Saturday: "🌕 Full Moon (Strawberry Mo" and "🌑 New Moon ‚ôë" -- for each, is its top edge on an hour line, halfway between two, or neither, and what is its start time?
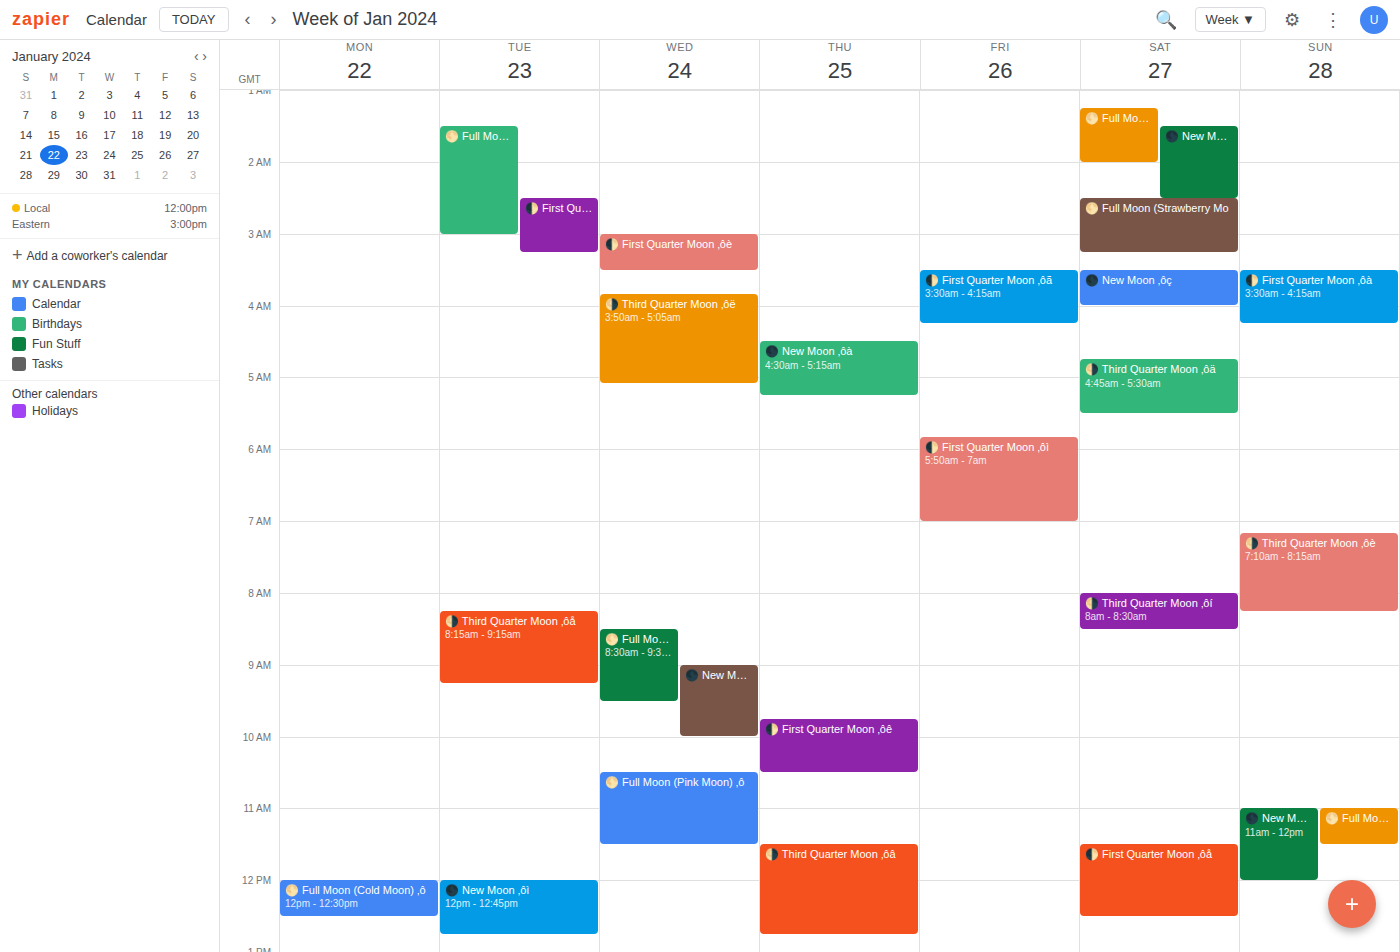
"🌕 Full Moon (Strawberry Mo": 2:30 AM, halfway between the 2 AM and 3 AM lines. "🌑 New Moon ‚ôë": 1:30 AM, halfway between the 1 AM and 2 AM lines.